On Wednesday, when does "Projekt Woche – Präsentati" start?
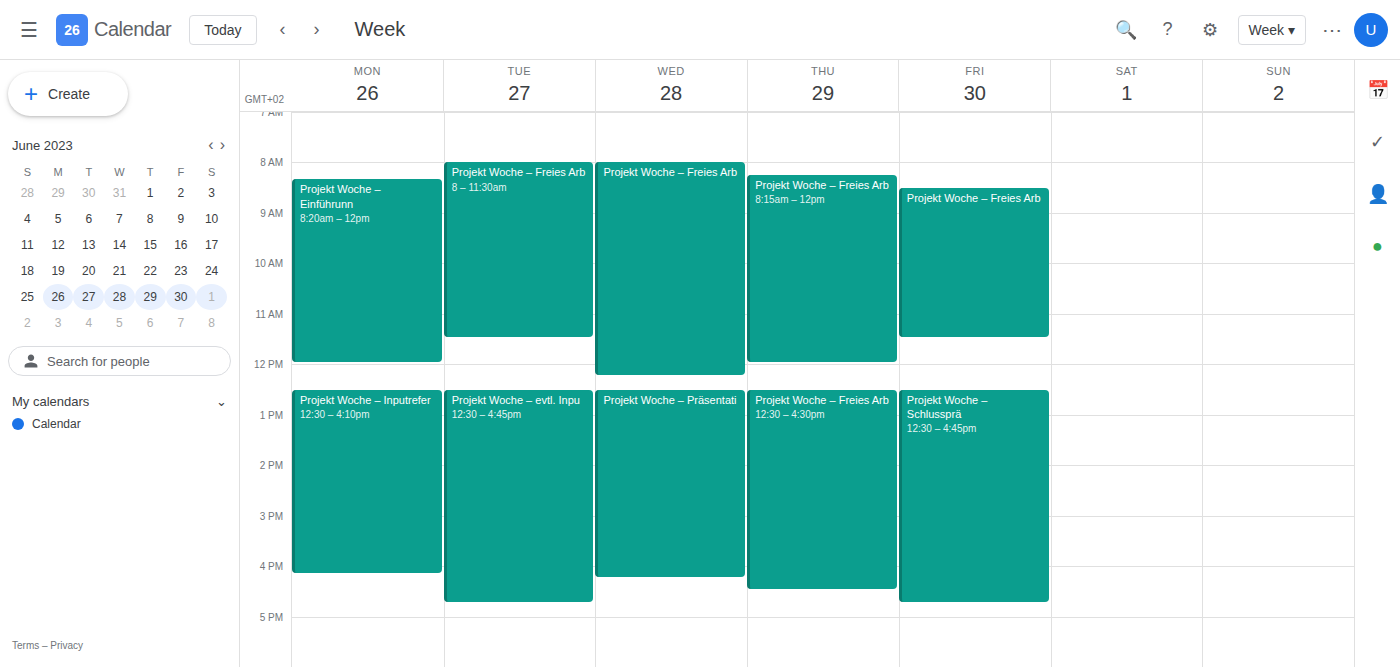
12:30 PM